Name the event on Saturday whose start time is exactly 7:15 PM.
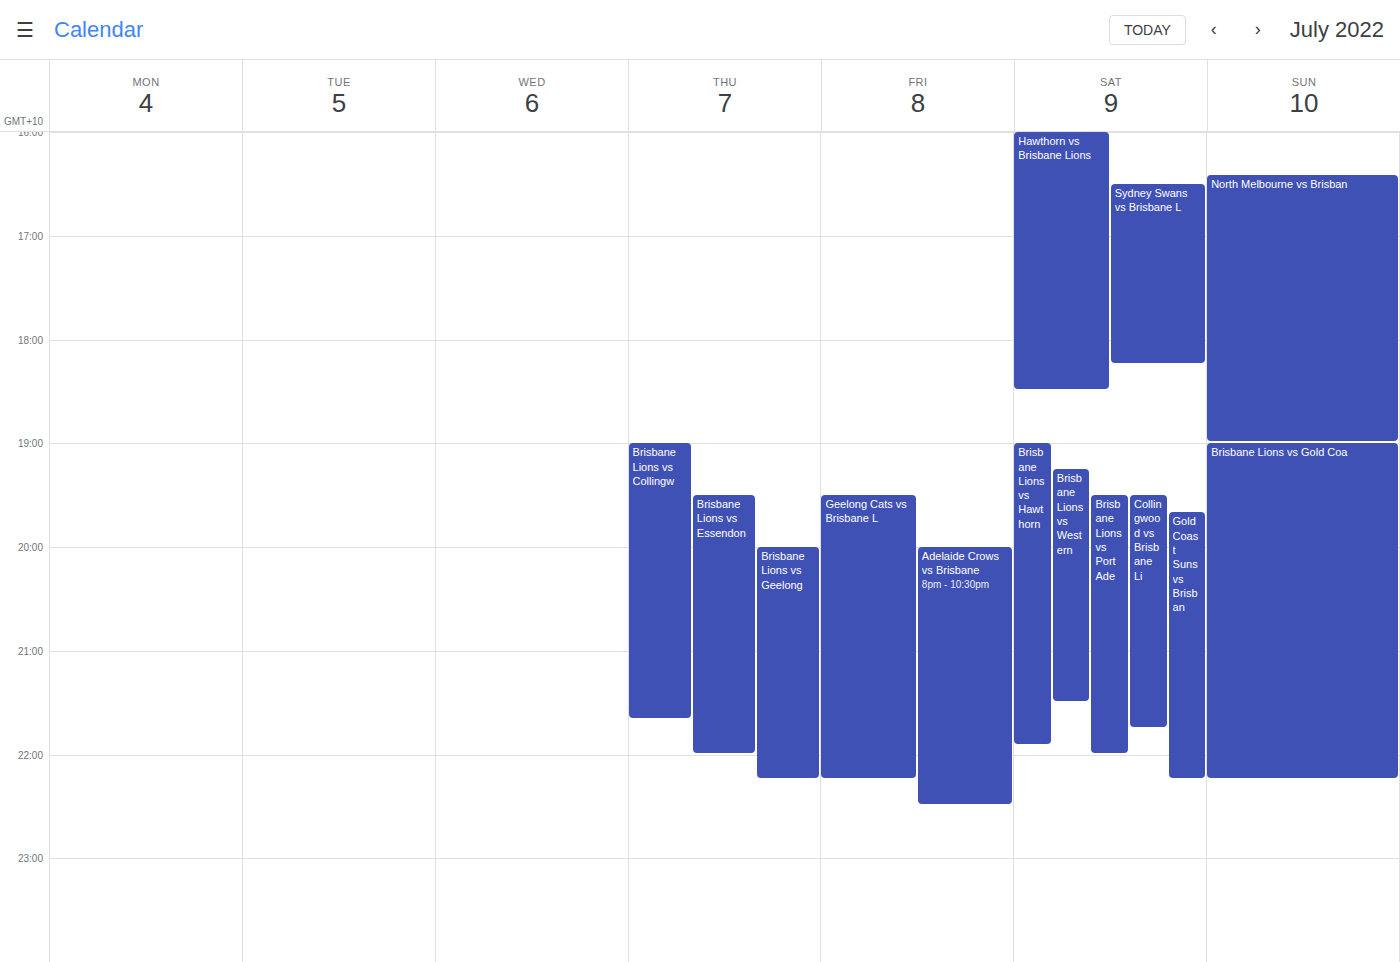
"Brisbane Lions vs Western"